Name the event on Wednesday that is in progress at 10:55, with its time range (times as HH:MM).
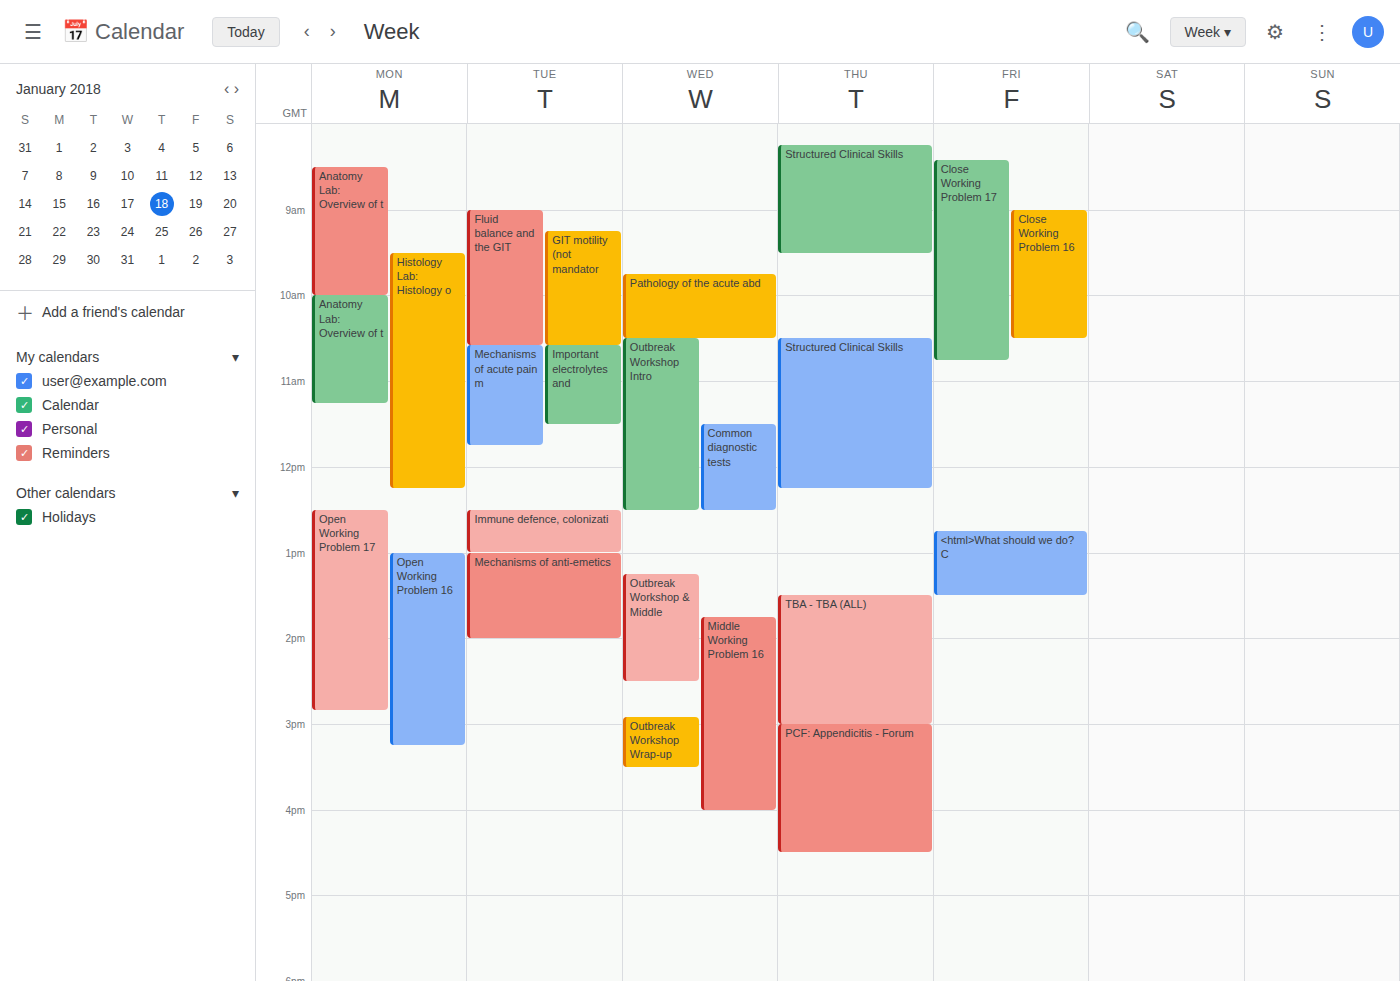
"Outbreak Workshop Intro", 10:30 to 12:30